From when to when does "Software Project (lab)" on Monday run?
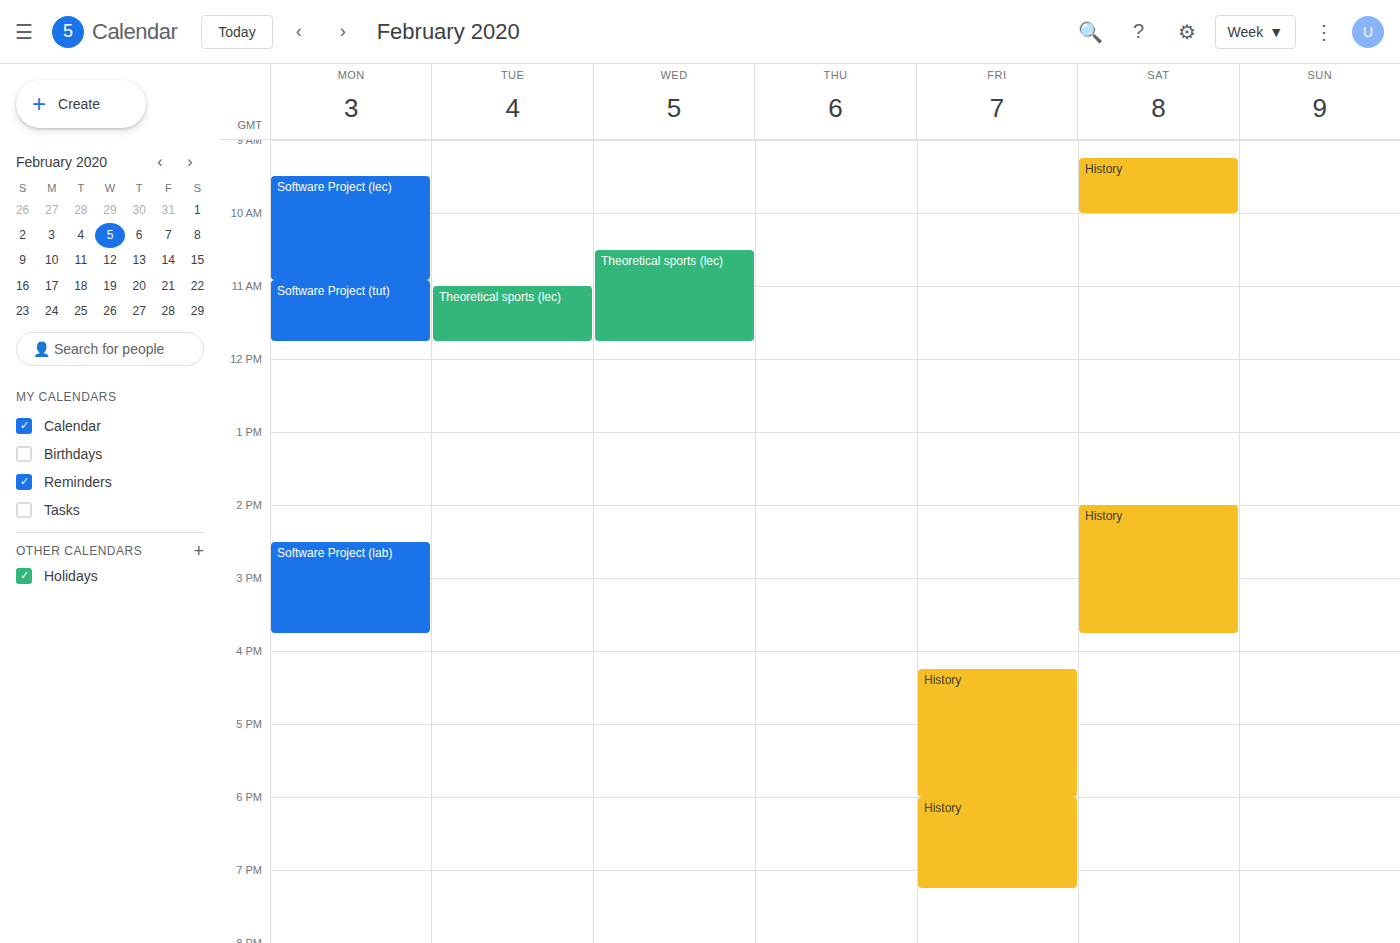
2:30 PM to 3:45 PM